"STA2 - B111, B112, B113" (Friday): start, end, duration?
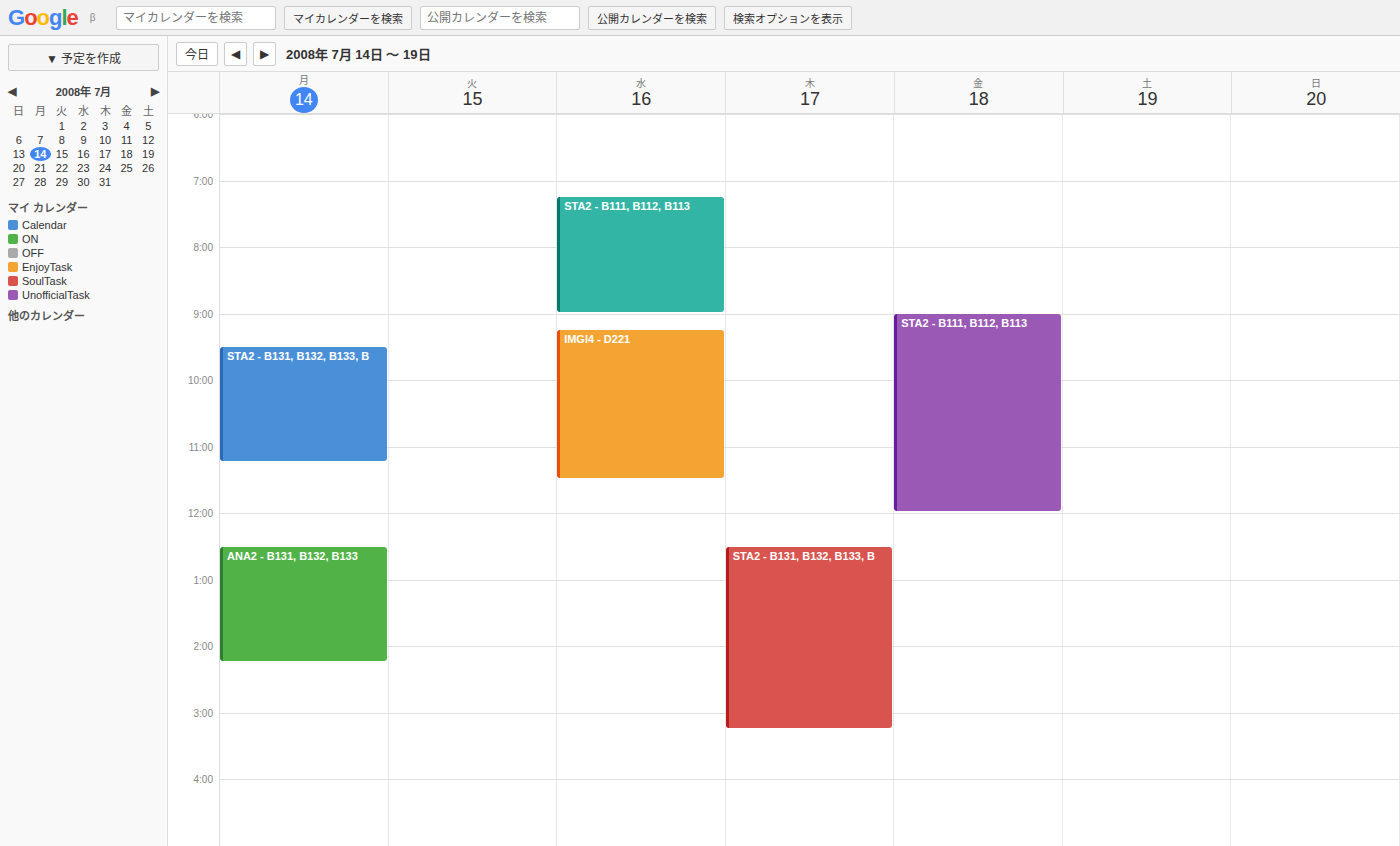
9:00 AM to 12:00 PM, 3 hours